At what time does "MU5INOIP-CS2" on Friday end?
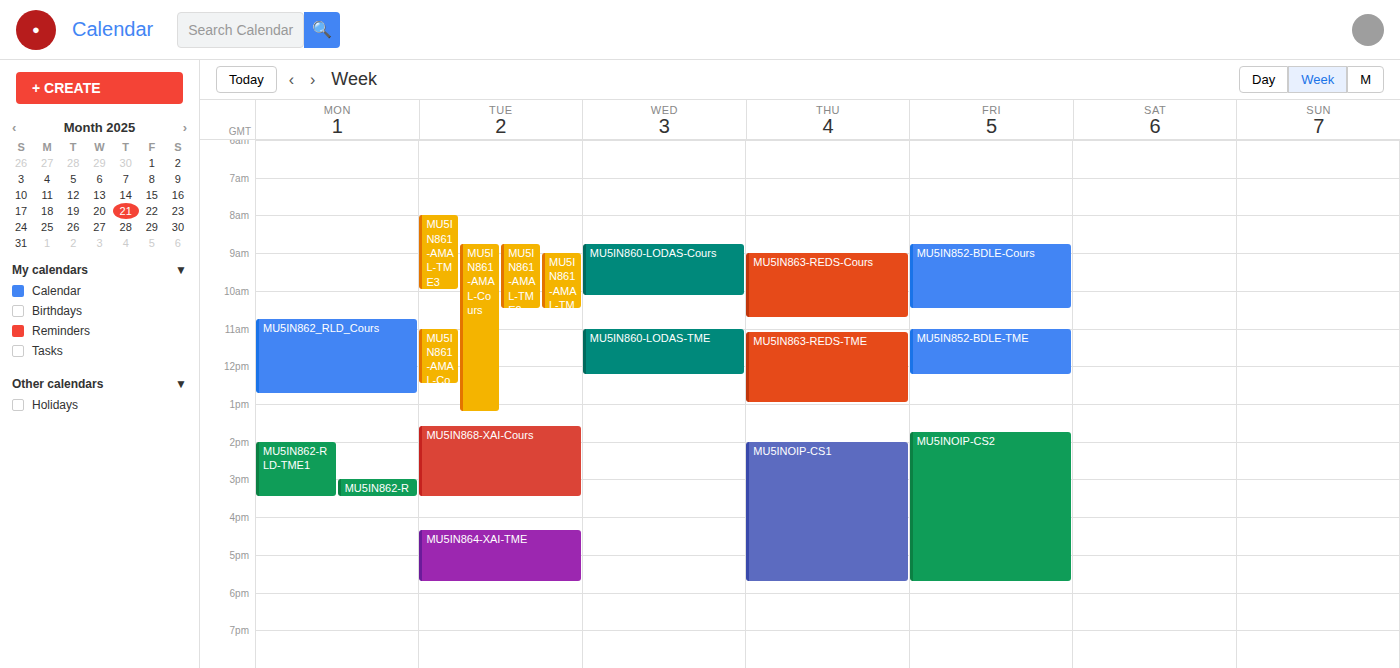
5:45 PM